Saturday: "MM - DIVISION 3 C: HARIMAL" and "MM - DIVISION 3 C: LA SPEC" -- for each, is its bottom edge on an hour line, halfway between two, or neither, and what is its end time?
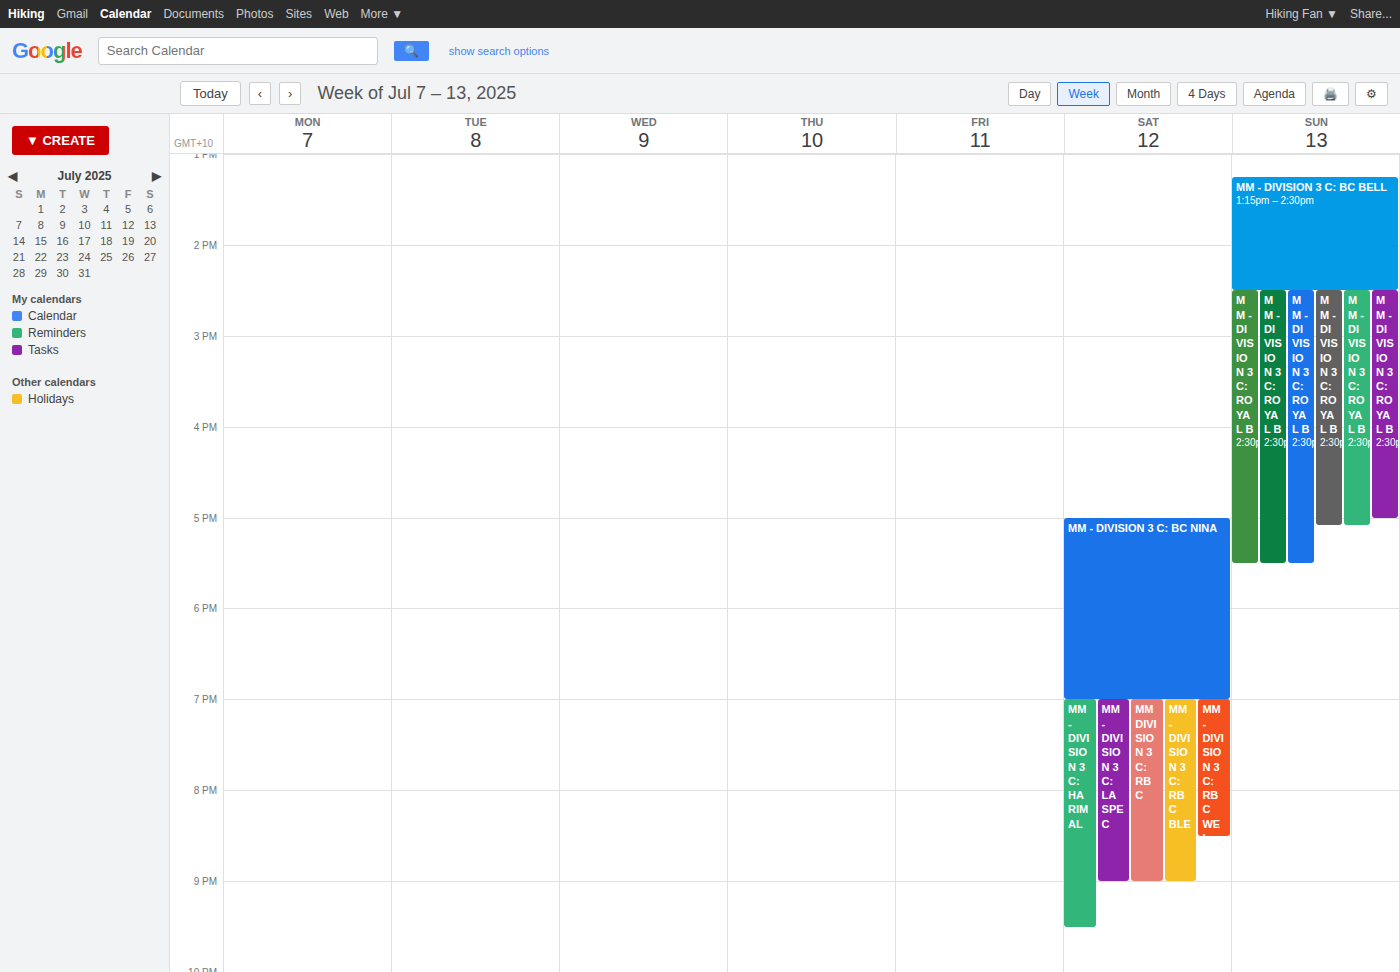
"MM - DIVISION 3 C: HARIMAL": 9:30 PM, halfway between the 9 PM and 10 PM lines. "MM - DIVISION 3 C: LA SPEC": 9:00 PM, exactly on the 9 PM line.